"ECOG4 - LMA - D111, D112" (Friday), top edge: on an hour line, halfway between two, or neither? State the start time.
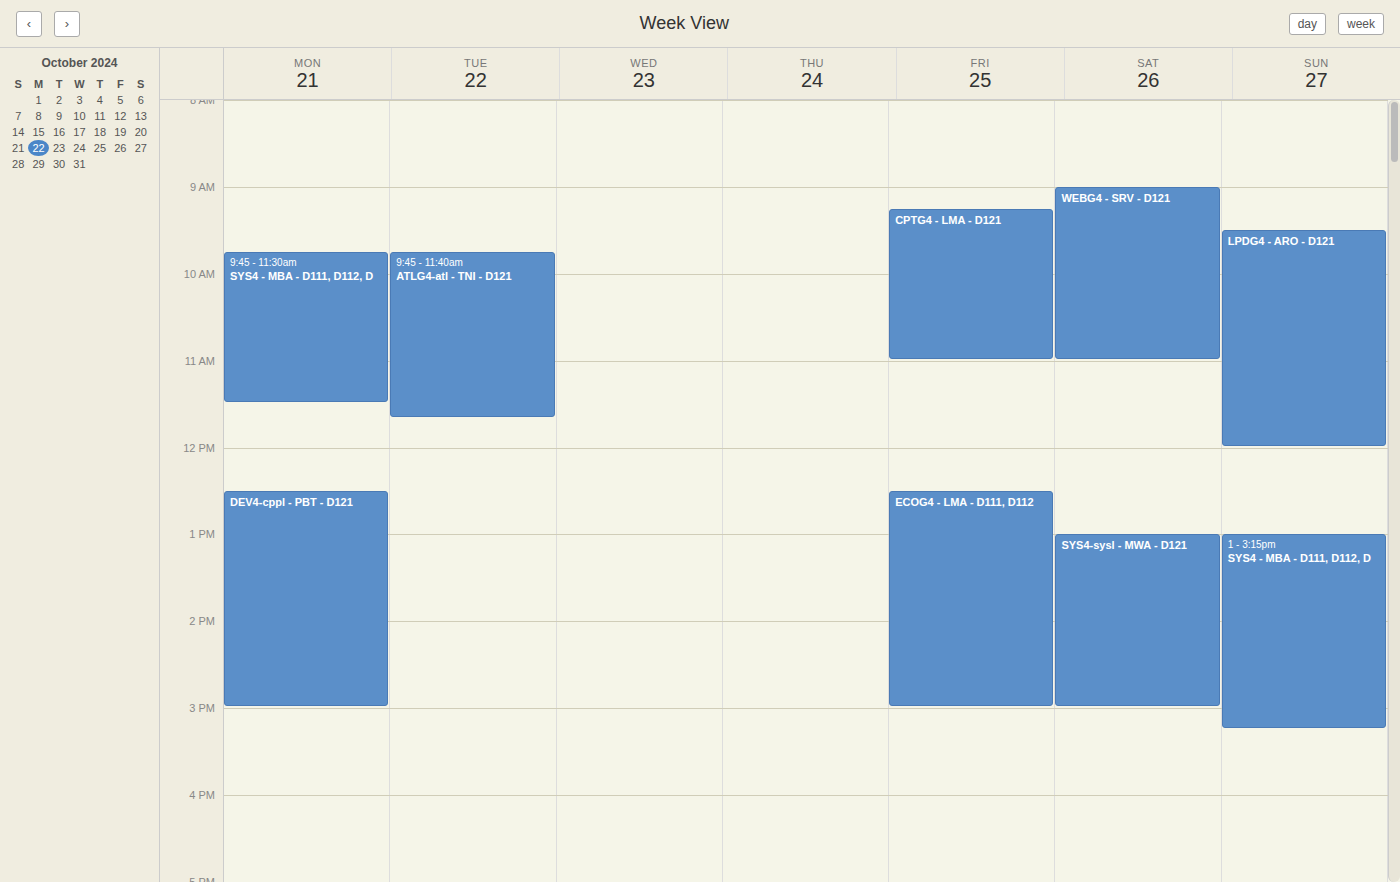
12:30 PM -- halfway between the 12 PM and 1 PM lines.